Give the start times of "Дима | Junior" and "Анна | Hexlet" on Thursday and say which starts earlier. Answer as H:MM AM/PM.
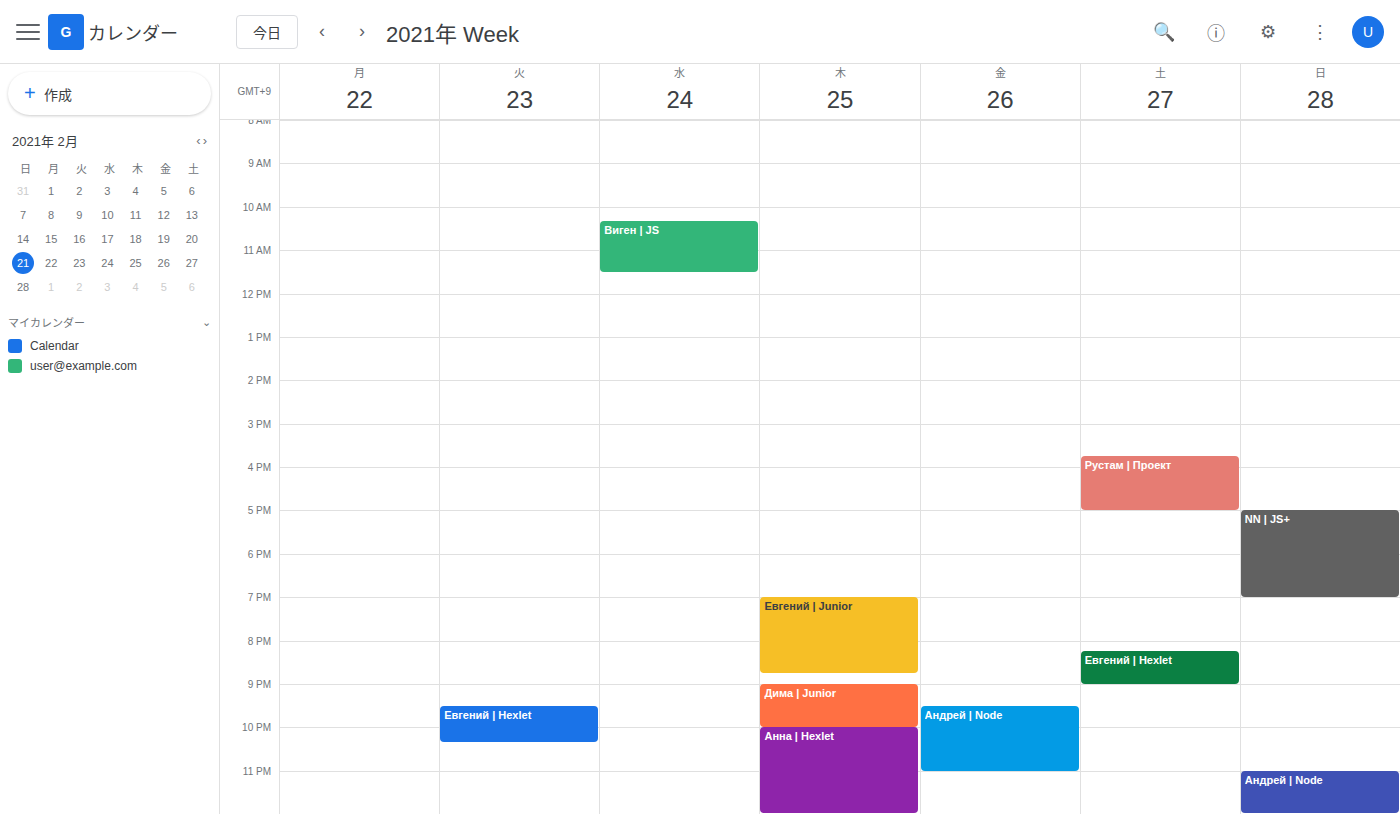
"Дима | Junior" 9:00 PM; "Анна | Hexlet" 10:00 PM.